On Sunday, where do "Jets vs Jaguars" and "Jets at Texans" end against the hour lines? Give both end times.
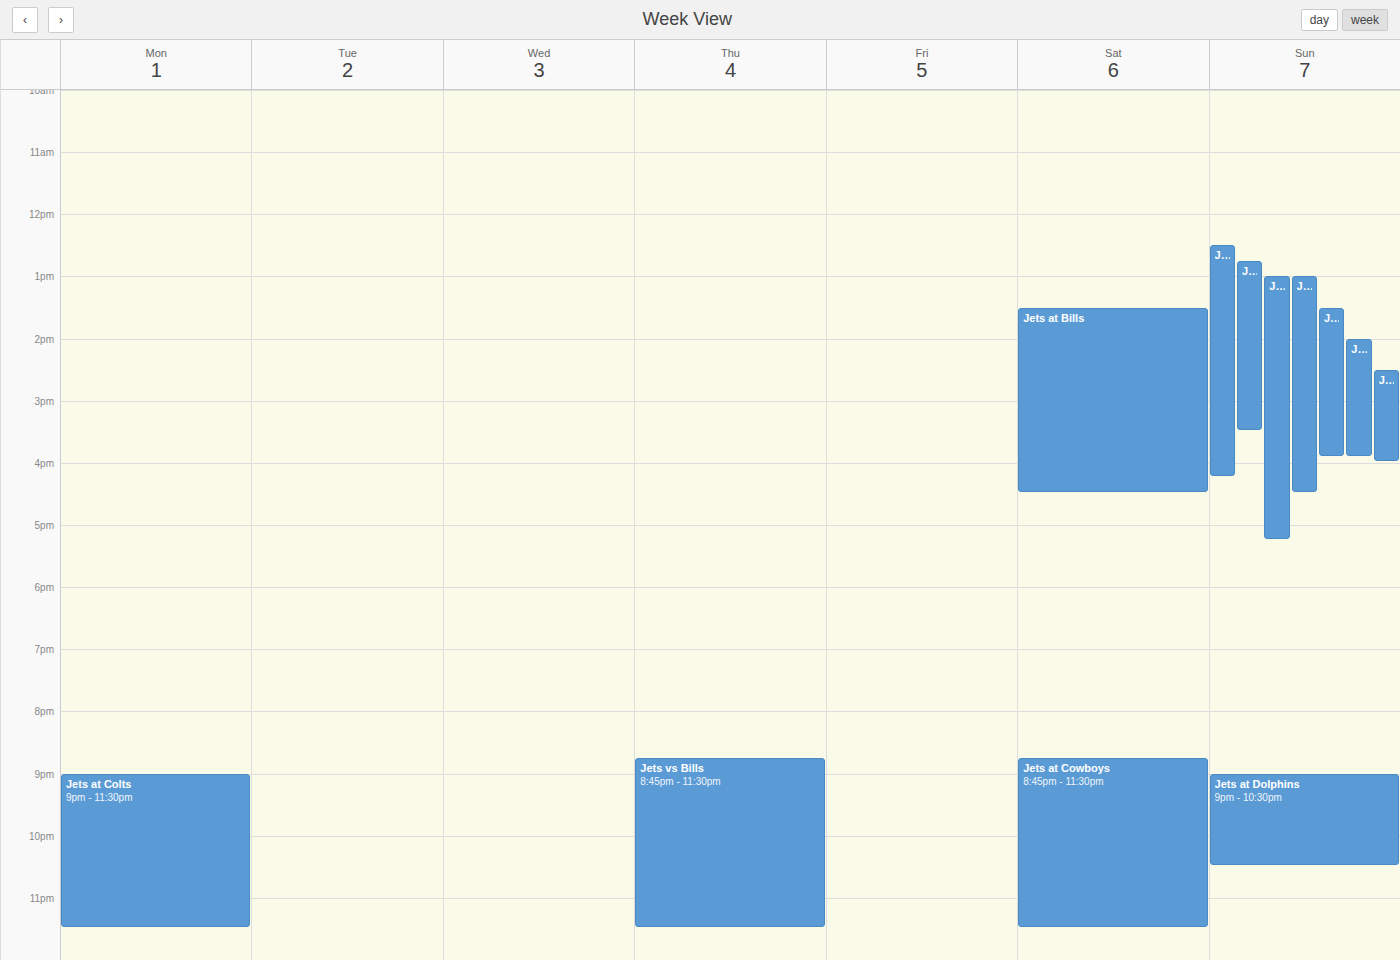
"Jets vs Jaguars": 5:15 PM, neither: a quarter of the way from the 5 PM line to the 6 PM line. "Jets at Texans": 4:15 PM, neither: a quarter of the way from the 4 PM line to the 5 PM line.